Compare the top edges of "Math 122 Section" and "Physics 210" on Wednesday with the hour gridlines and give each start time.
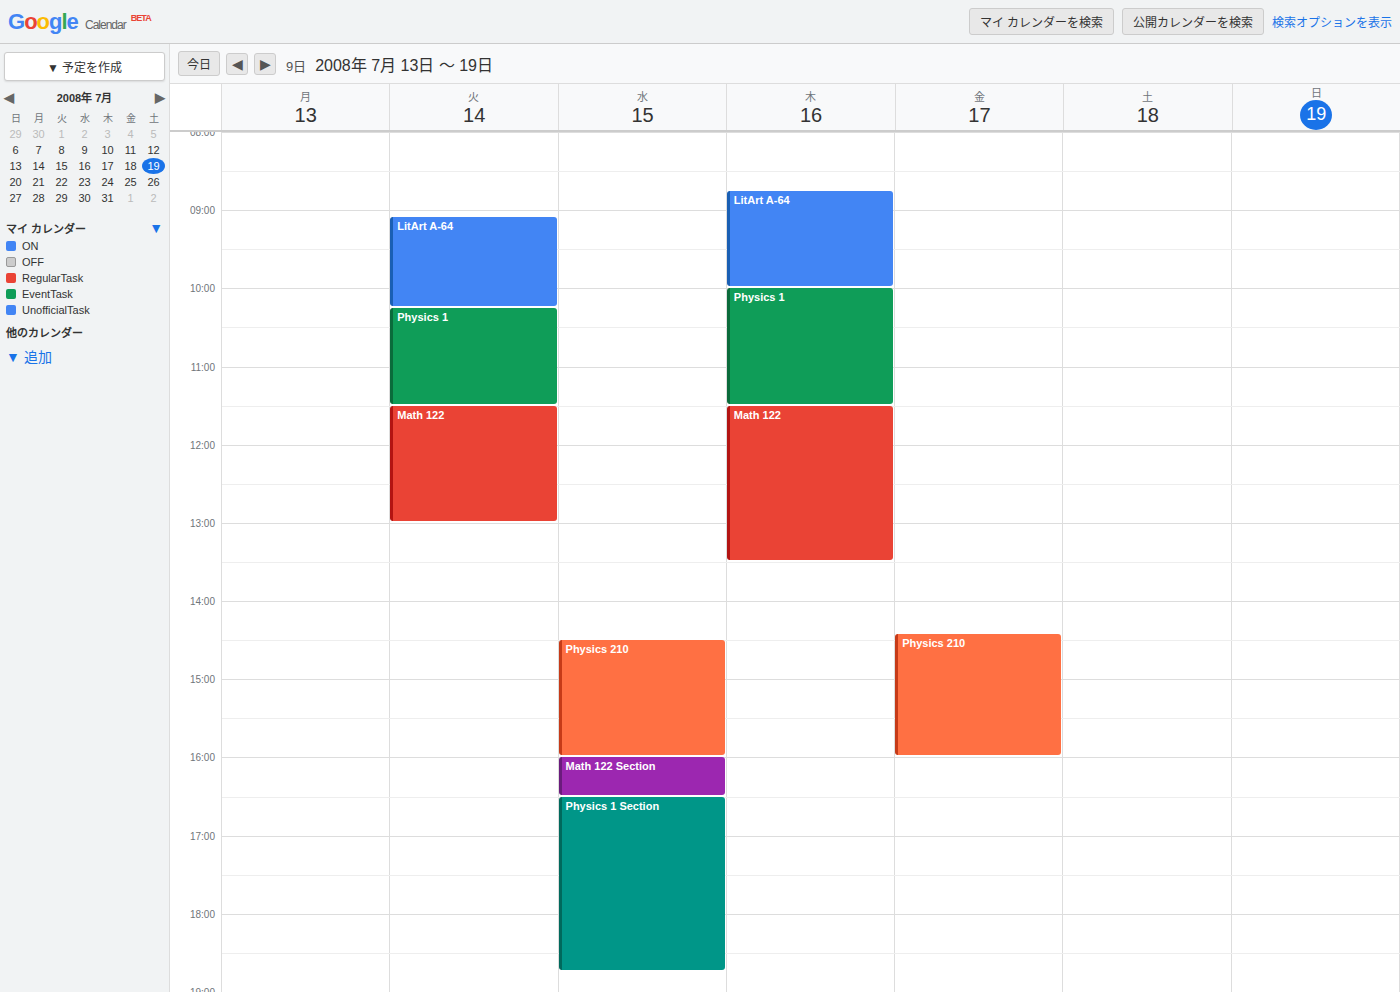
"Math 122 Section": 4:00 PM, exactly on the 4 PM line. "Physics 210": 2:30 PM, halfway between the 2 PM and 3 PM lines.